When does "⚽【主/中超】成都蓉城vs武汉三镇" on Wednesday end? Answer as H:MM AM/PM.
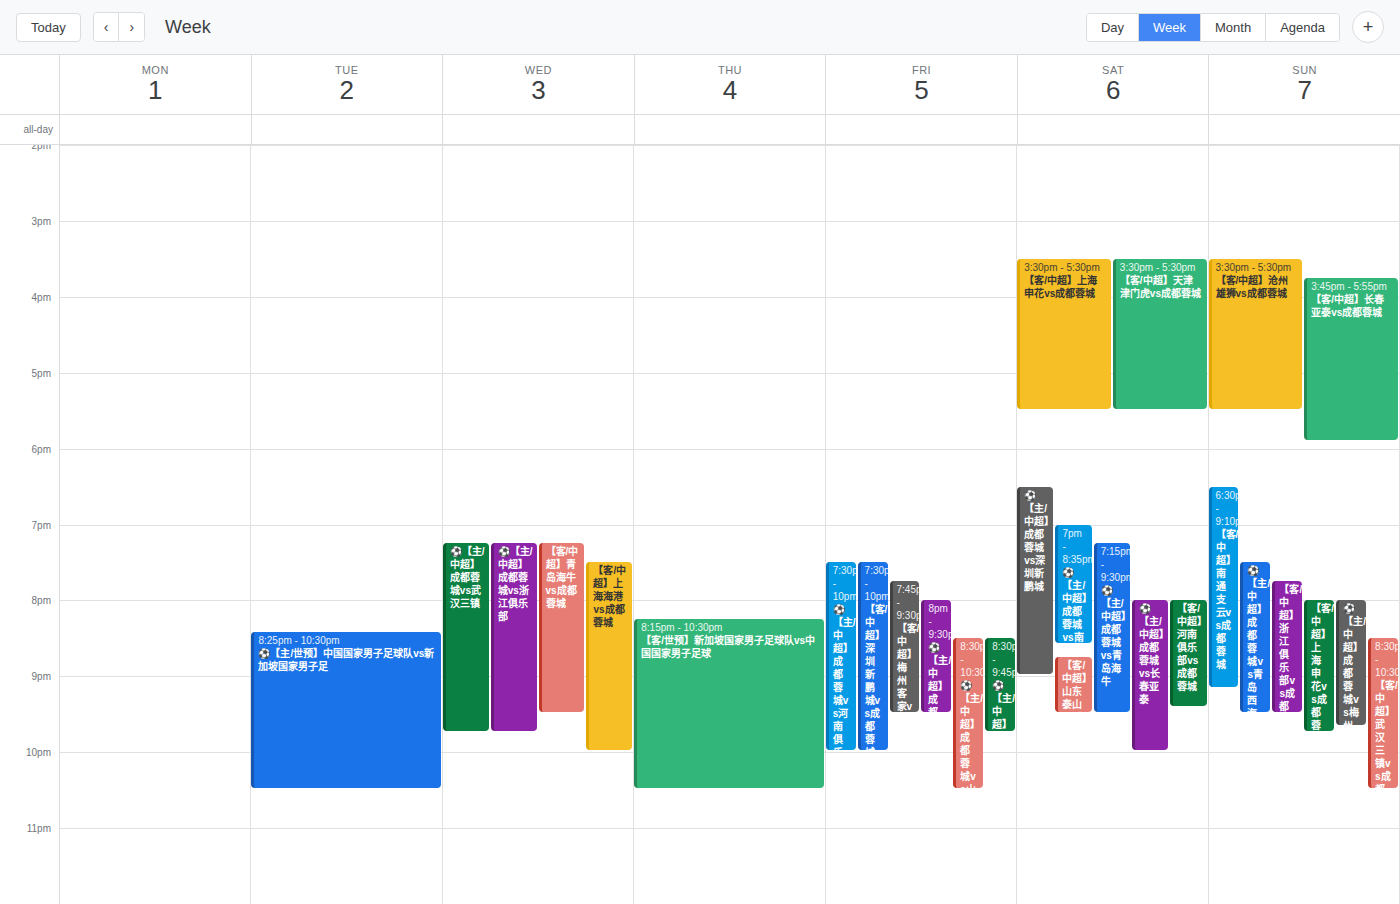
9:45 PM